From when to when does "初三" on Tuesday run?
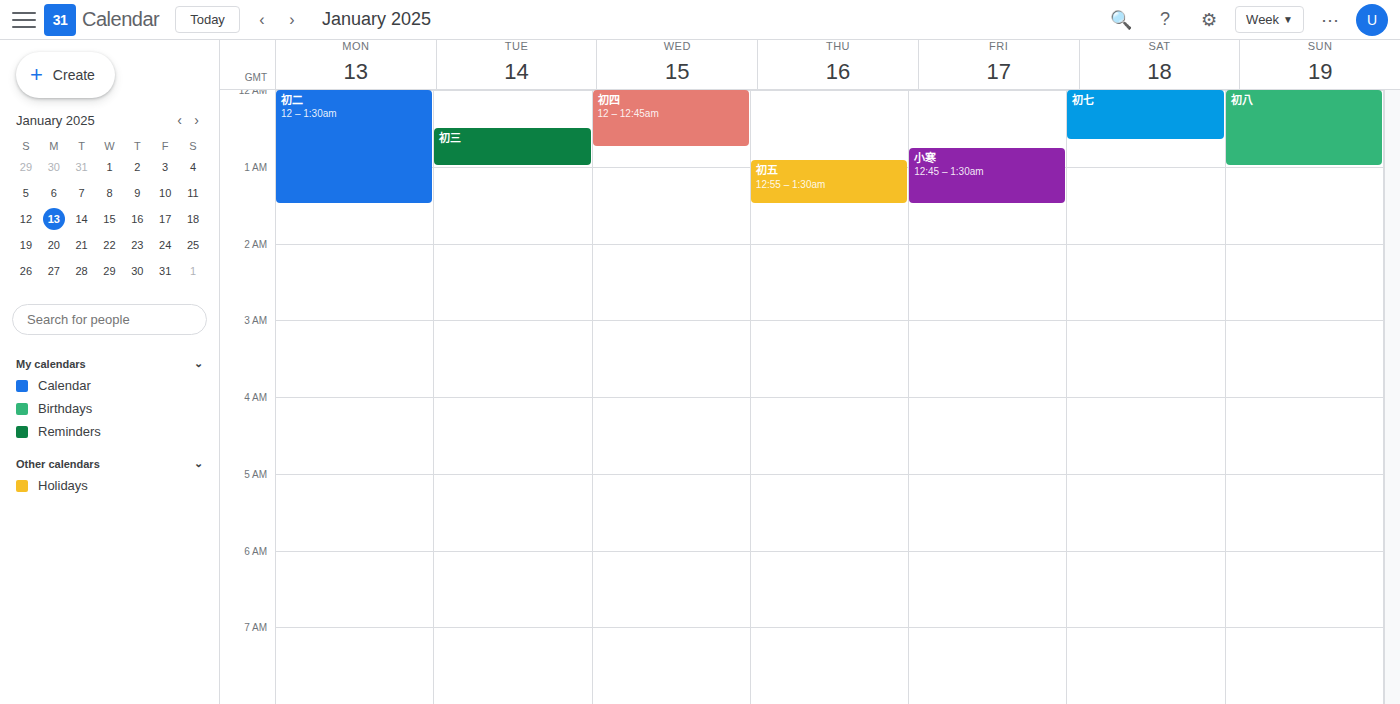
12:30 AM to 1:00 AM